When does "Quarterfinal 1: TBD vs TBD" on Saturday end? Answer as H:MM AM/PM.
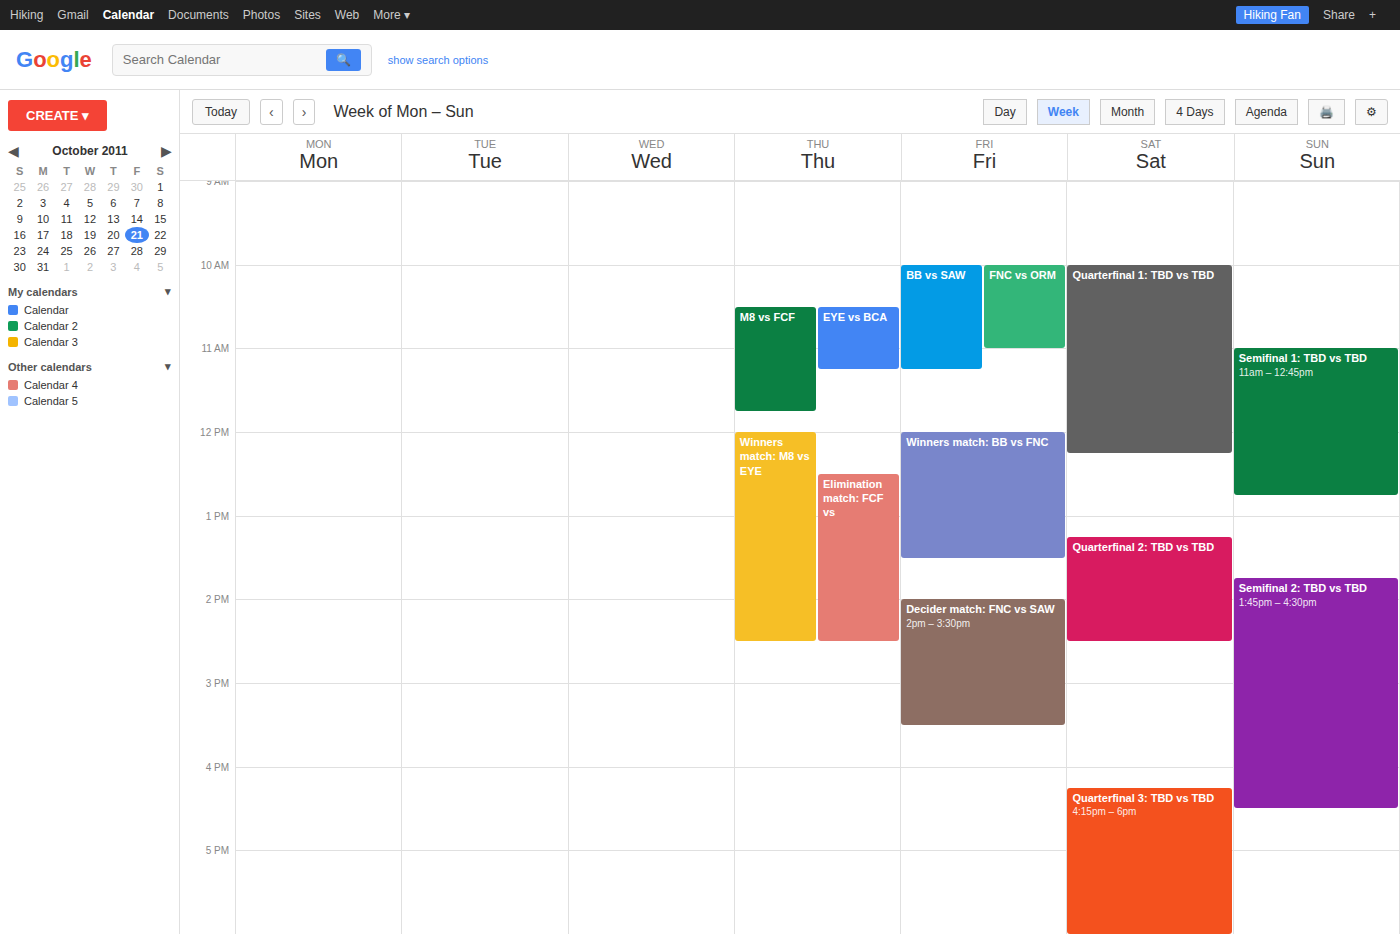
12:15 PM